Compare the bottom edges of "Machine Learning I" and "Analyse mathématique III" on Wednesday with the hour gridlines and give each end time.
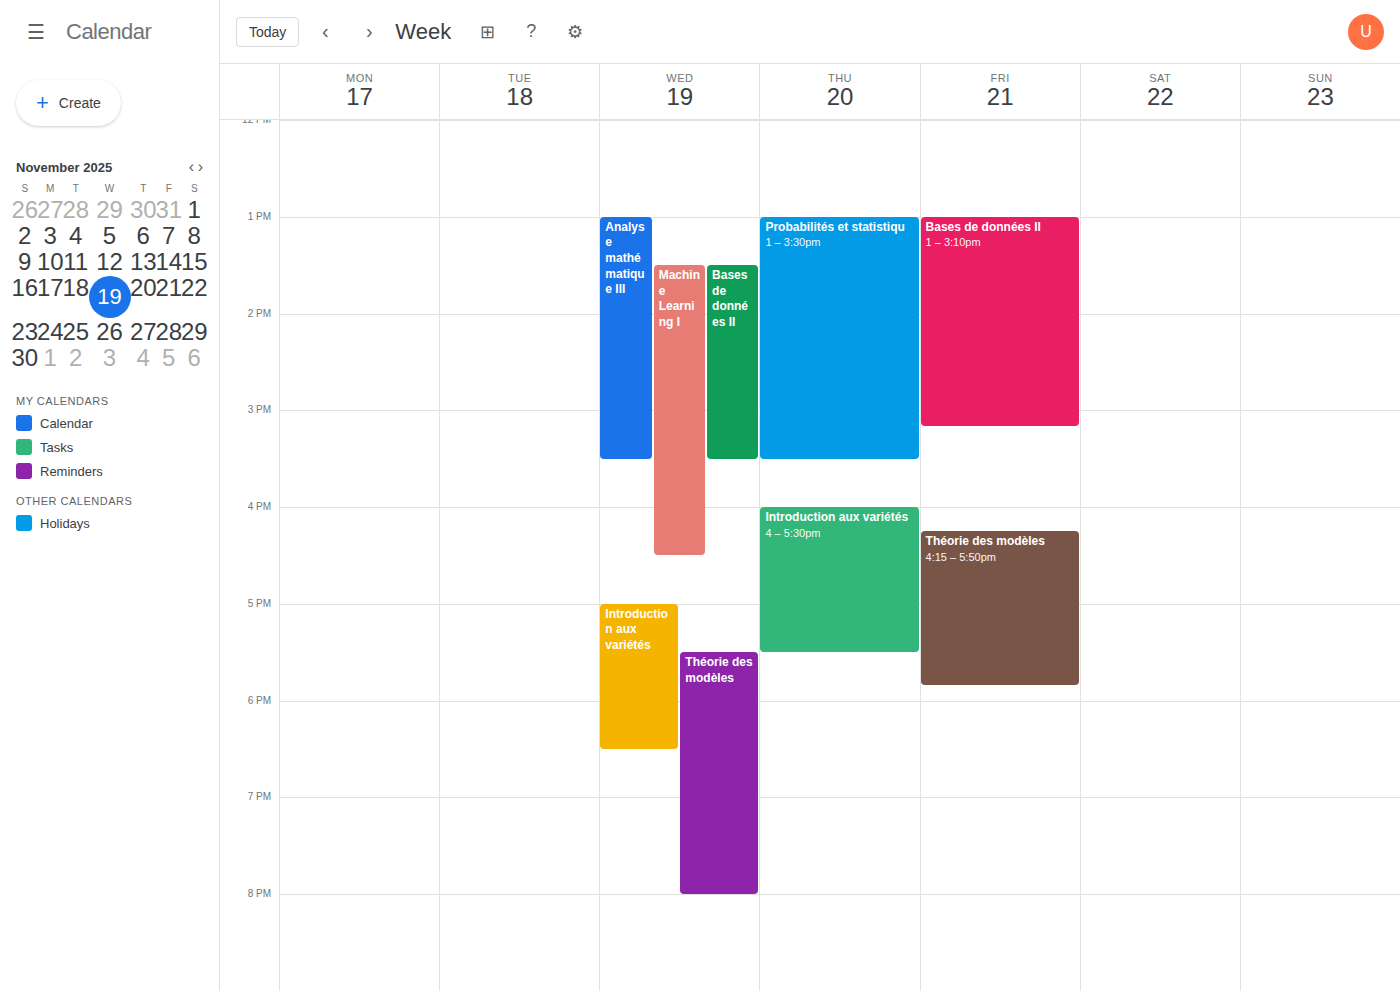
"Machine Learning I": 4:30 PM, halfway between the 4 PM and 5 PM lines. "Analyse mathématique III": 3:30 PM, halfway between the 3 PM and 4 PM lines.